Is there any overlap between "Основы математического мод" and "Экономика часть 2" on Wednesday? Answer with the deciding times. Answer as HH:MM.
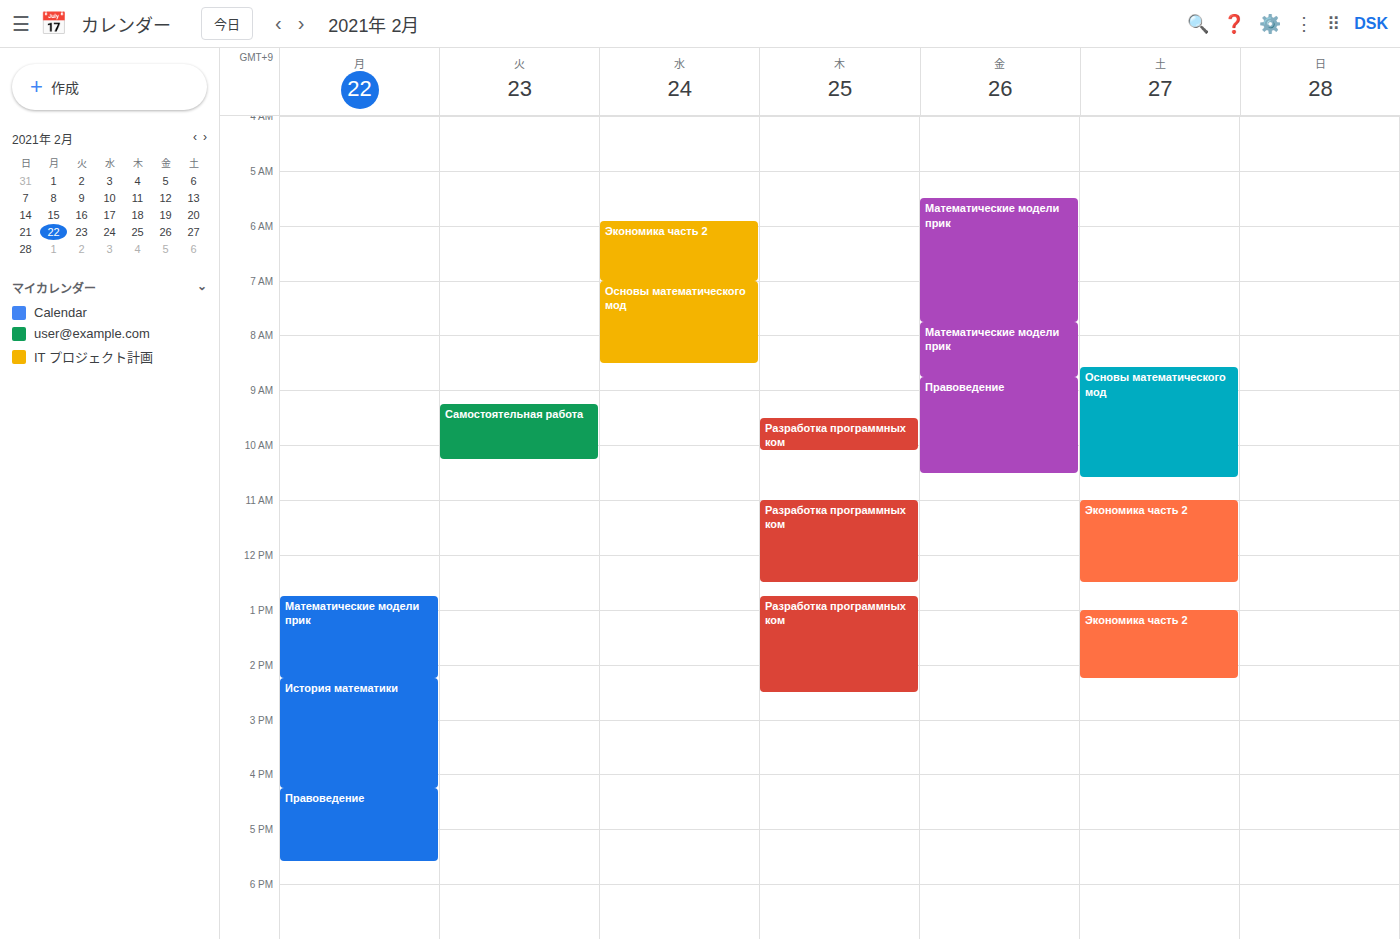
"Экономика часть 2" ends at 07:00, exactly when "Основы математического мод" starts -- they touch but do not overlap.